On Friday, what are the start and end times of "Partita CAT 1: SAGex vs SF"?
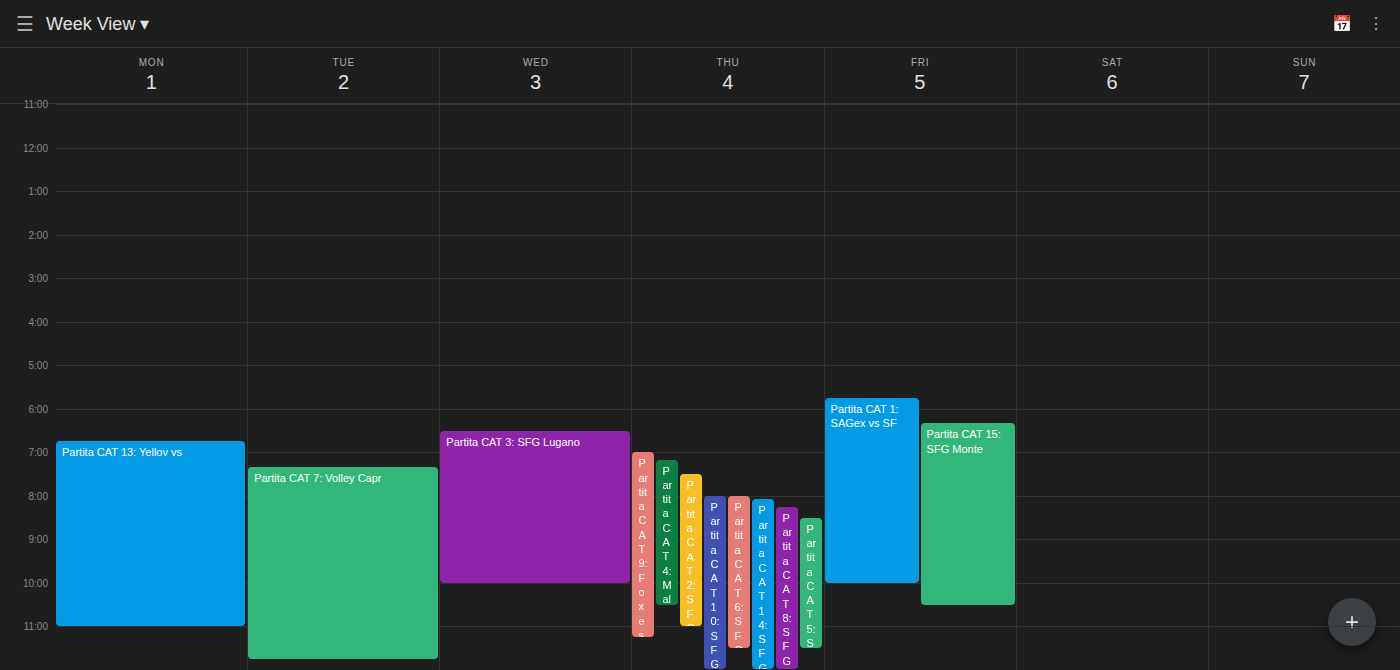
5:45 PM to 10:00 PM